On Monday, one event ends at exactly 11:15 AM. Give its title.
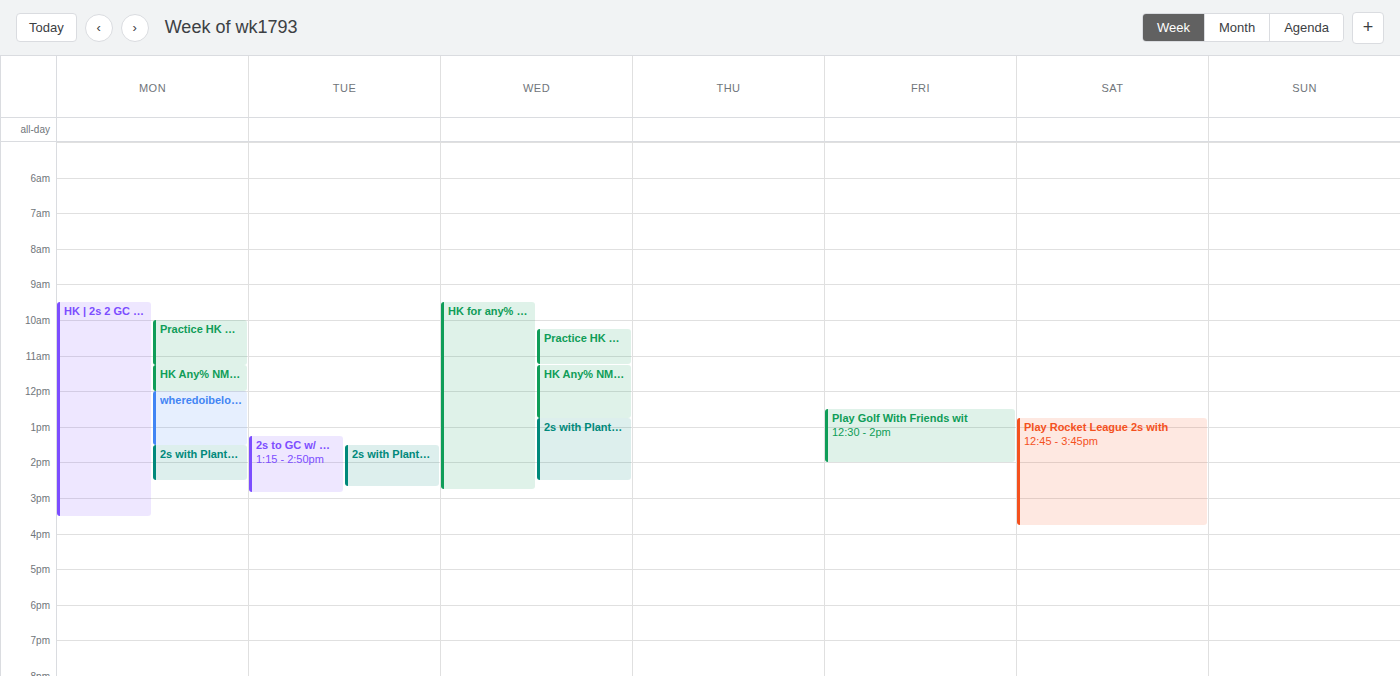
"Practice HK Any% NMG 1.4.3"